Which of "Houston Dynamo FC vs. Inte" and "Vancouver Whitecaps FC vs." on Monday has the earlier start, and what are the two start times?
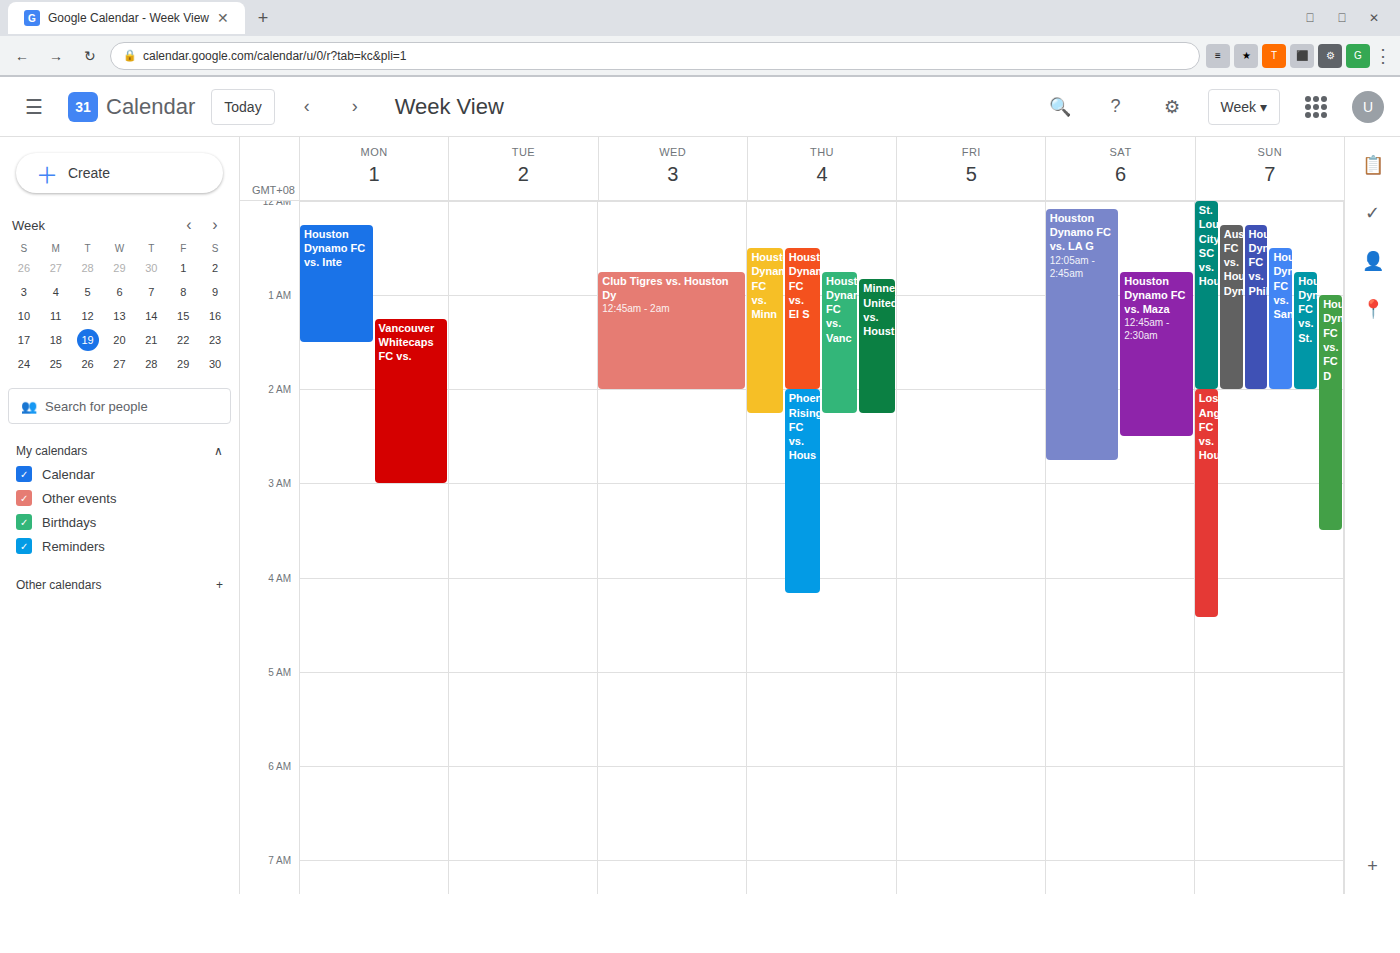
"Houston Dynamo FC vs. Inte" 12:15 AM; "Vancouver Whitecaps FC vs." 1:15 AM.